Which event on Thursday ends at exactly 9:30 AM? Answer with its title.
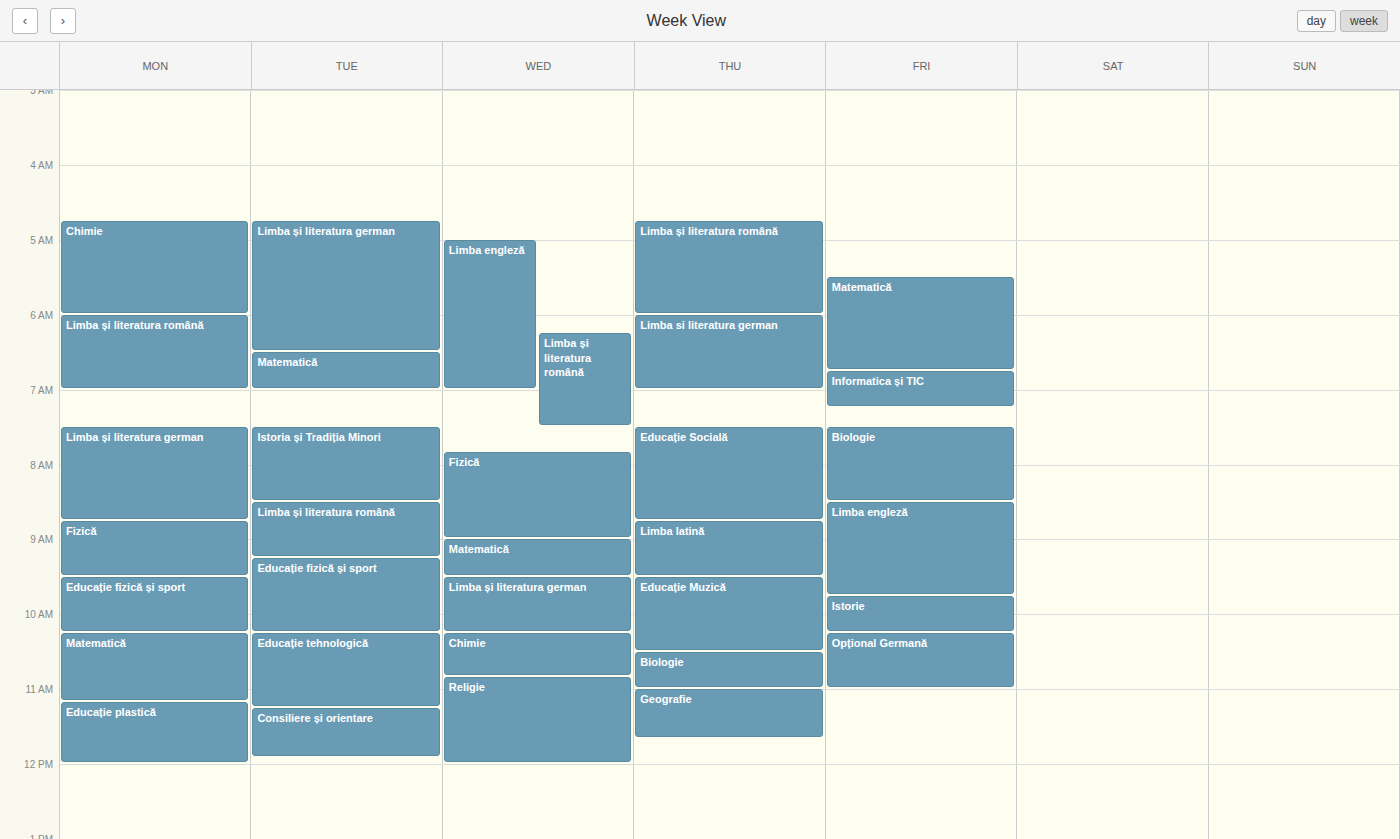
"Limba latină"